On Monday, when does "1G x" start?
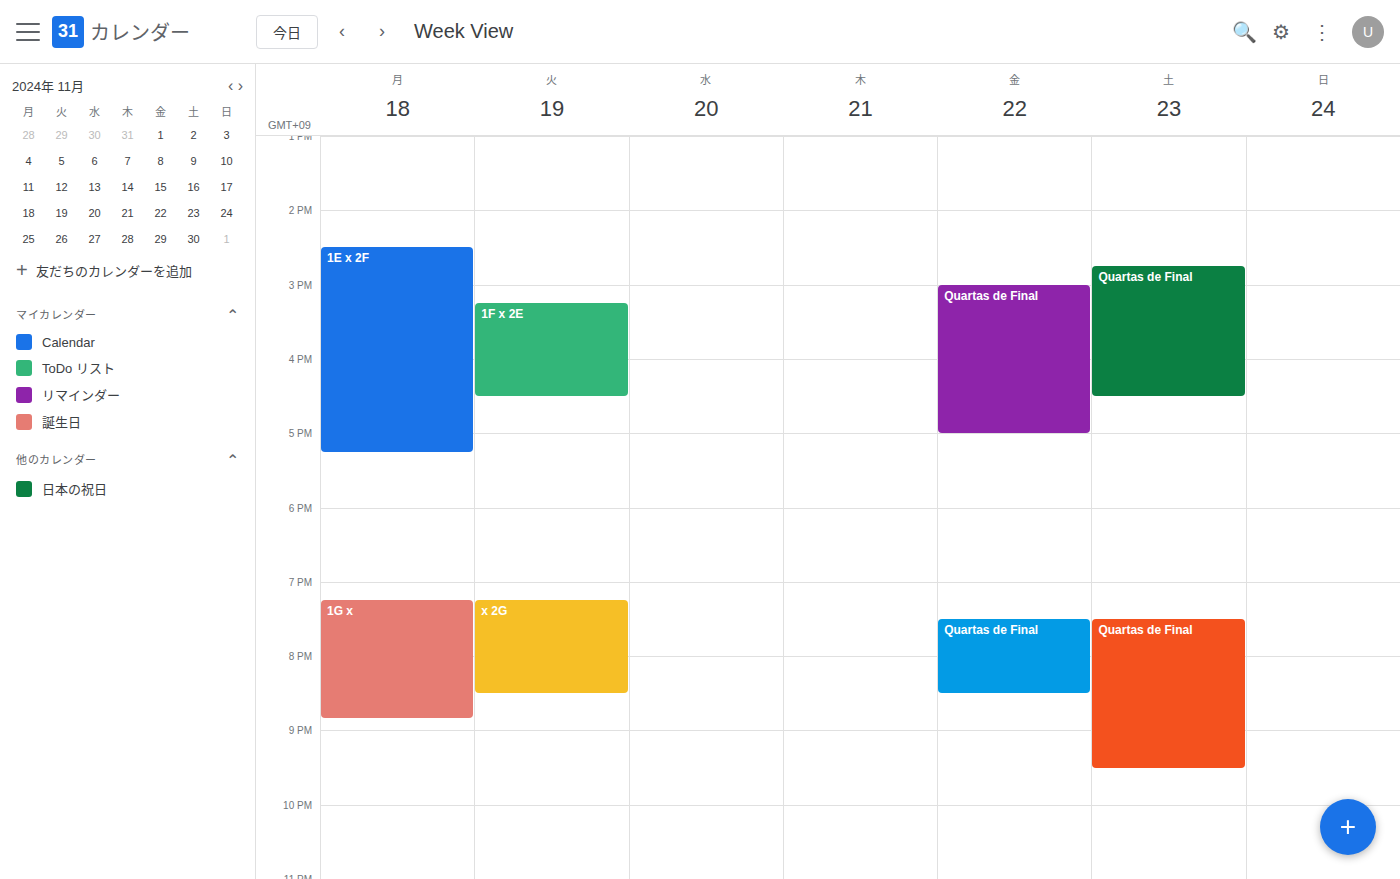
7:15 PM